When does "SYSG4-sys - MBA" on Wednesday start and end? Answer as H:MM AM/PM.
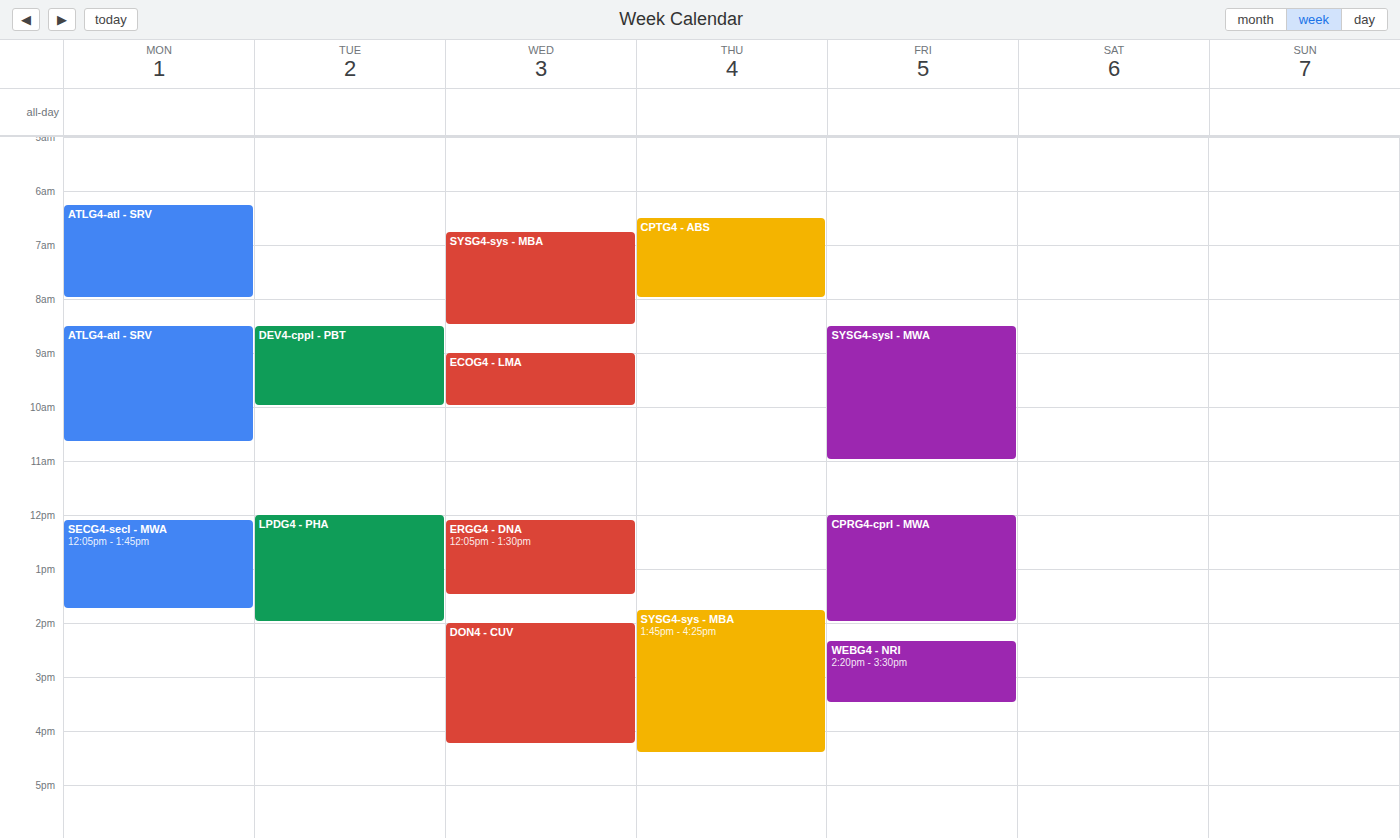
6:45 AM to 8:30 AM